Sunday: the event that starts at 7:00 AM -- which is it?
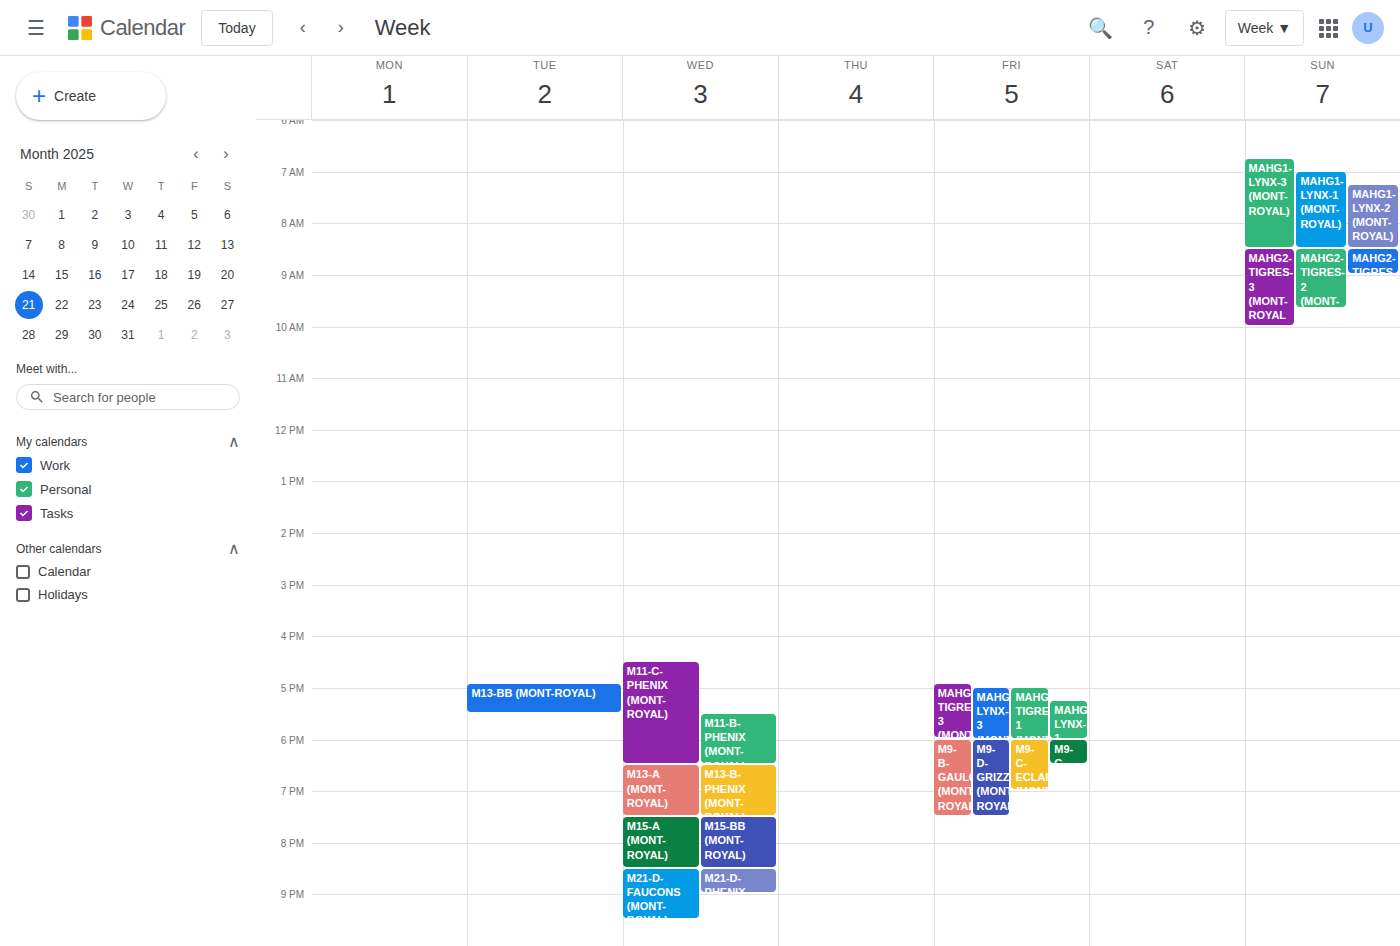
"MAHG1-LYNX-1 (MONT-ROYAL)"